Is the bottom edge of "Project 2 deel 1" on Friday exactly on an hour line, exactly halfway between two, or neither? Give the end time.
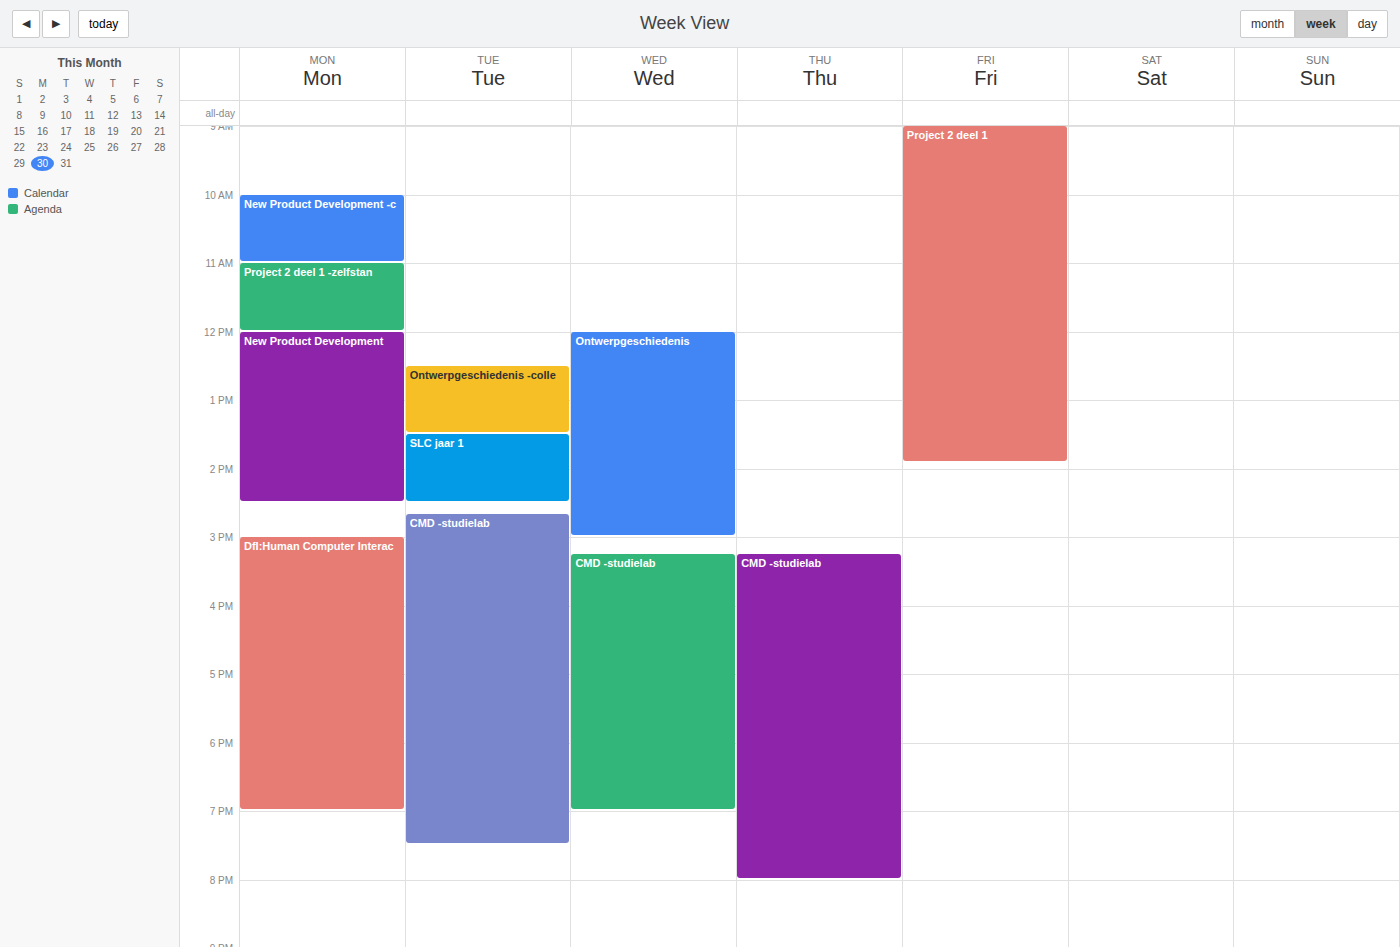
1:55 PM -- neither: 55 minutes below the 1 PM line and 5 minutes above the 2 PM line.